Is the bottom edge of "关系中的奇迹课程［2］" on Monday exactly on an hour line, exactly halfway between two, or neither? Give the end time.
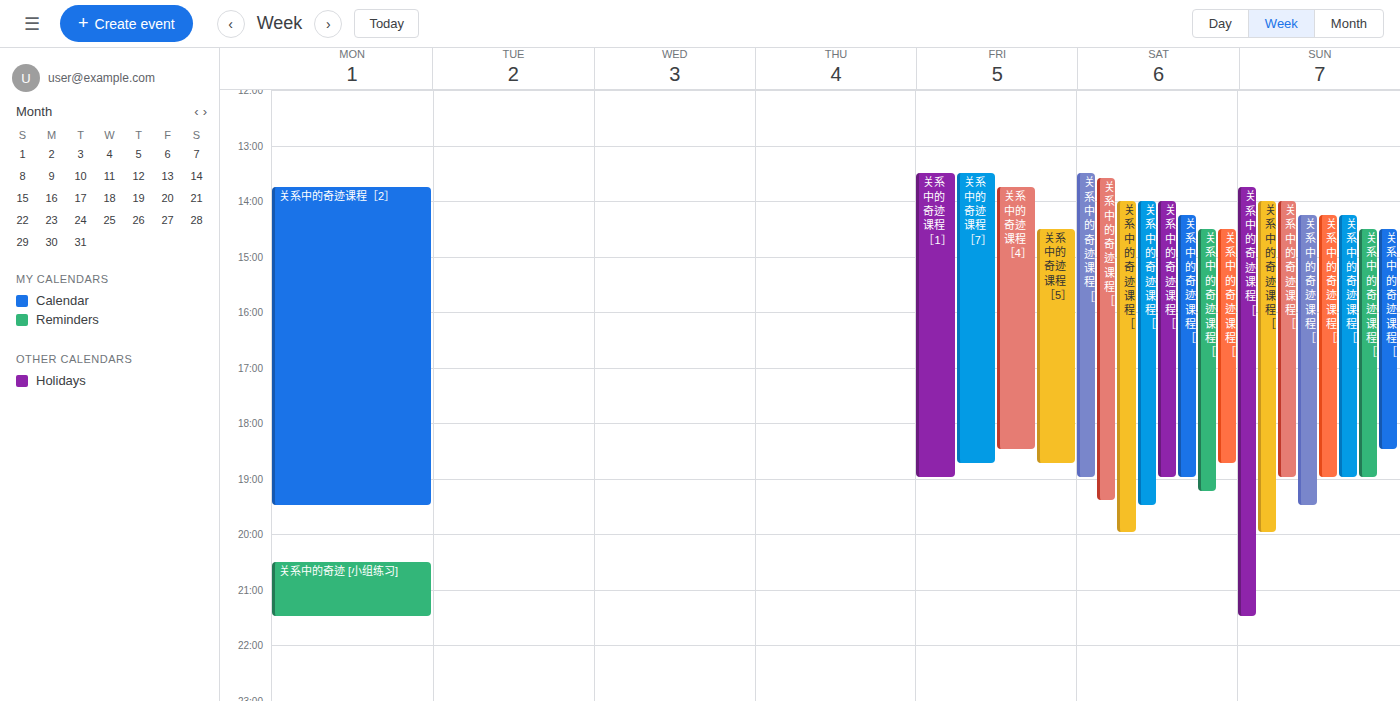
7:30 PM -- halfway between the 7 PM and 8 PM lines.